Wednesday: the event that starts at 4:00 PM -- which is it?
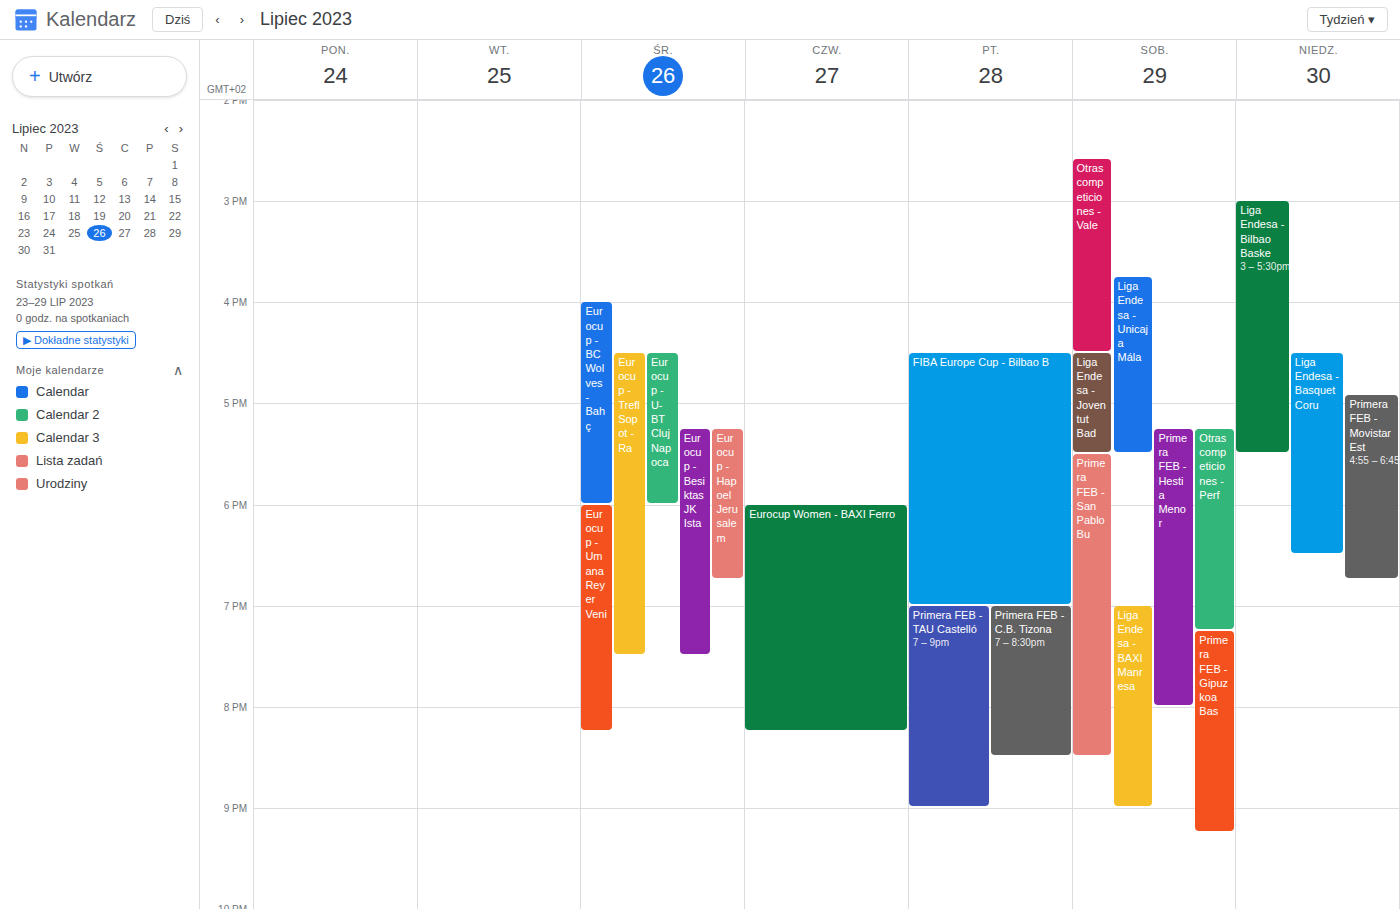
"Eurocup - BC Wolves - Bahç"